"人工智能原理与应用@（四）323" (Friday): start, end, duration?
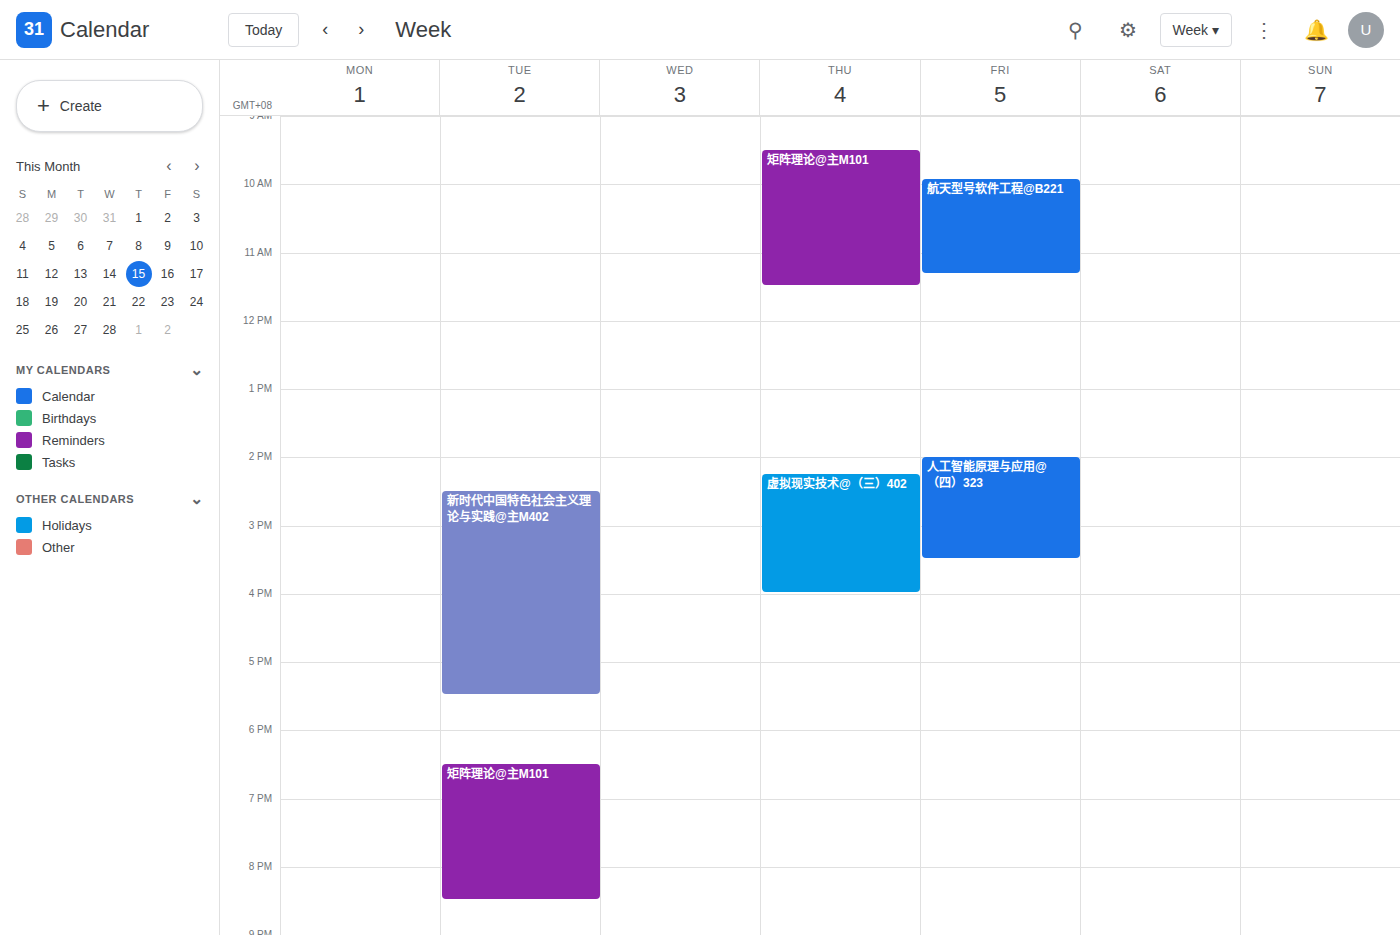
2:00 PM to 3:30 PM, 1 hour 30 minutes